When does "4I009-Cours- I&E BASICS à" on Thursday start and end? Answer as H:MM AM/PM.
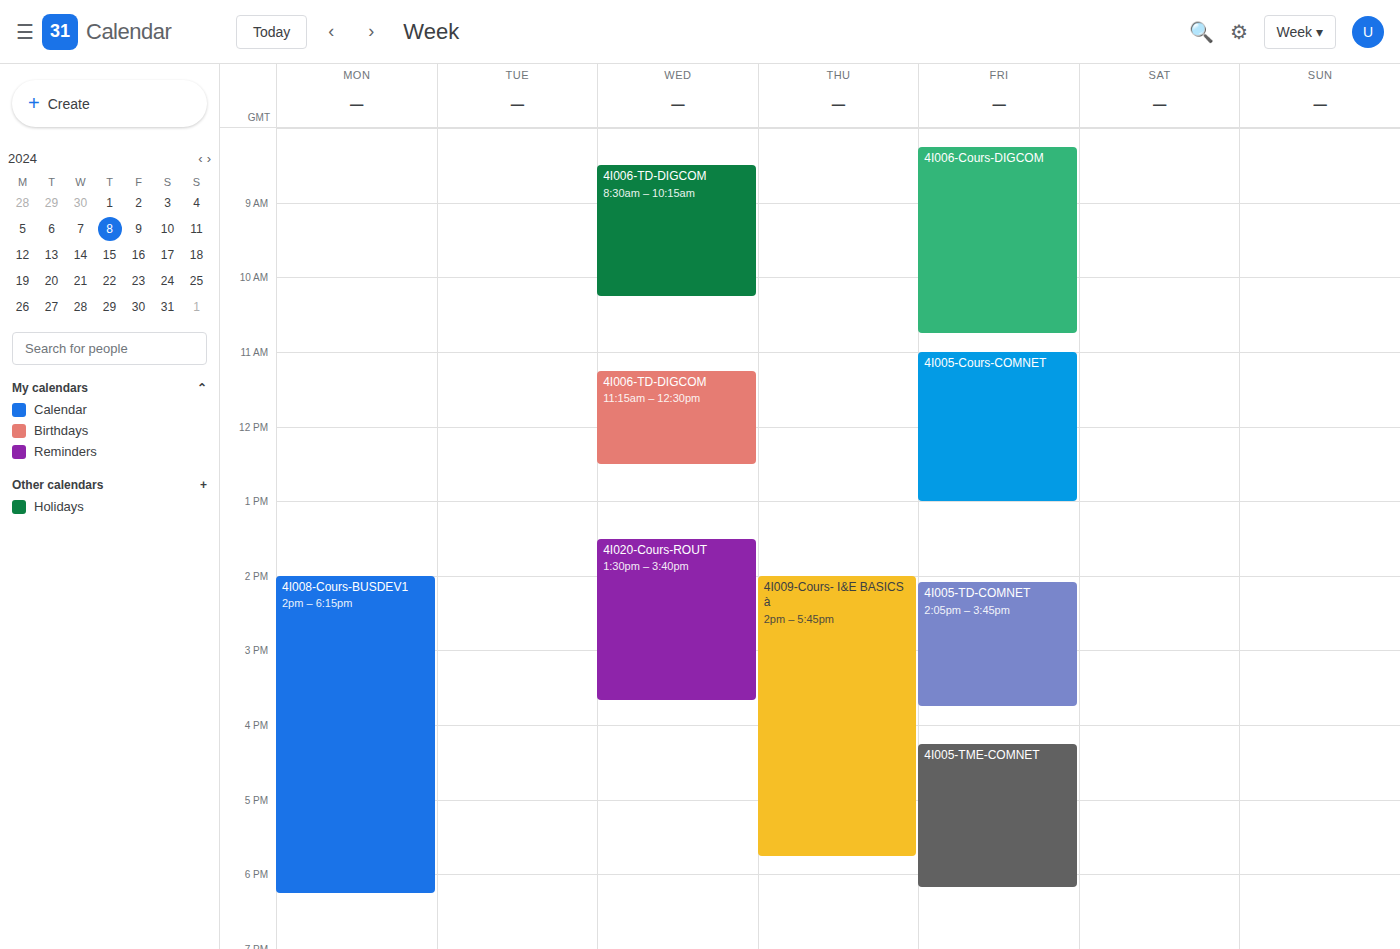
2:00 PM to 5:45 PM